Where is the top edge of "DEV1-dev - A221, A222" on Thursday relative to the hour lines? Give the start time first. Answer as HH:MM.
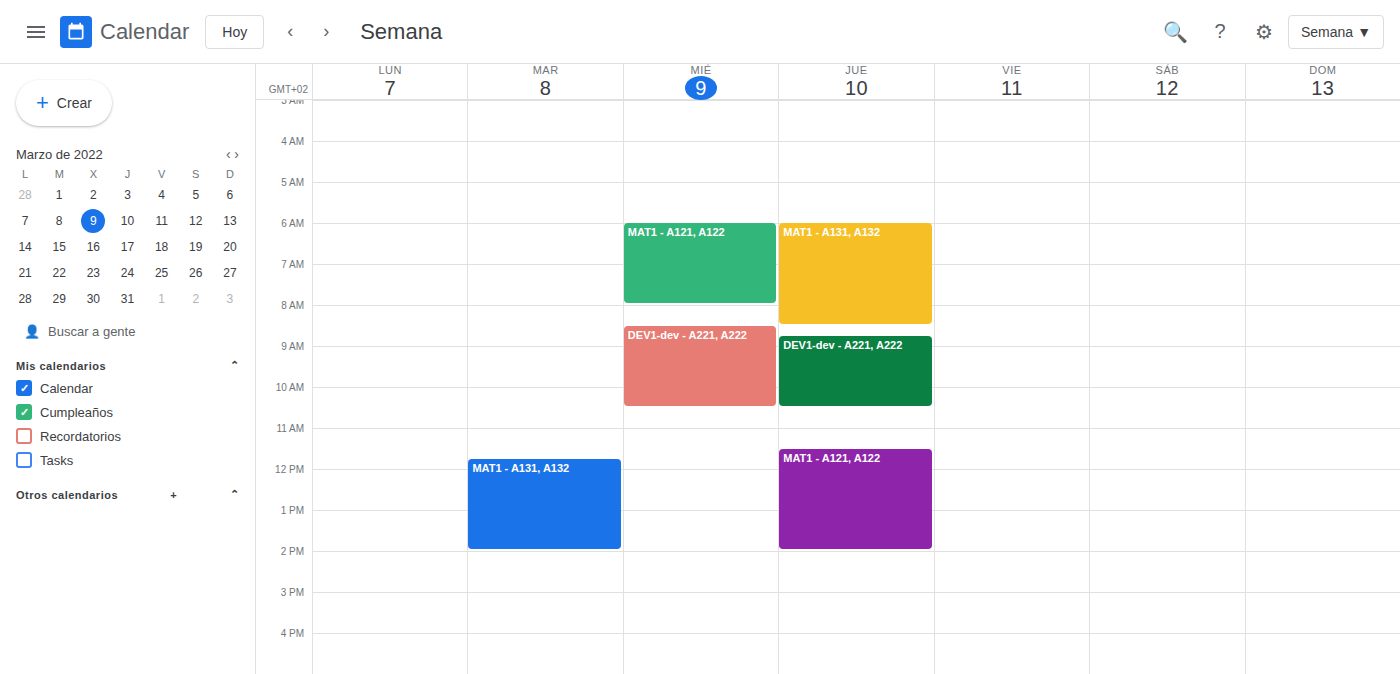
08:45 -- neither: three quarters of the way from the 08:00 line to the 09:00 line.